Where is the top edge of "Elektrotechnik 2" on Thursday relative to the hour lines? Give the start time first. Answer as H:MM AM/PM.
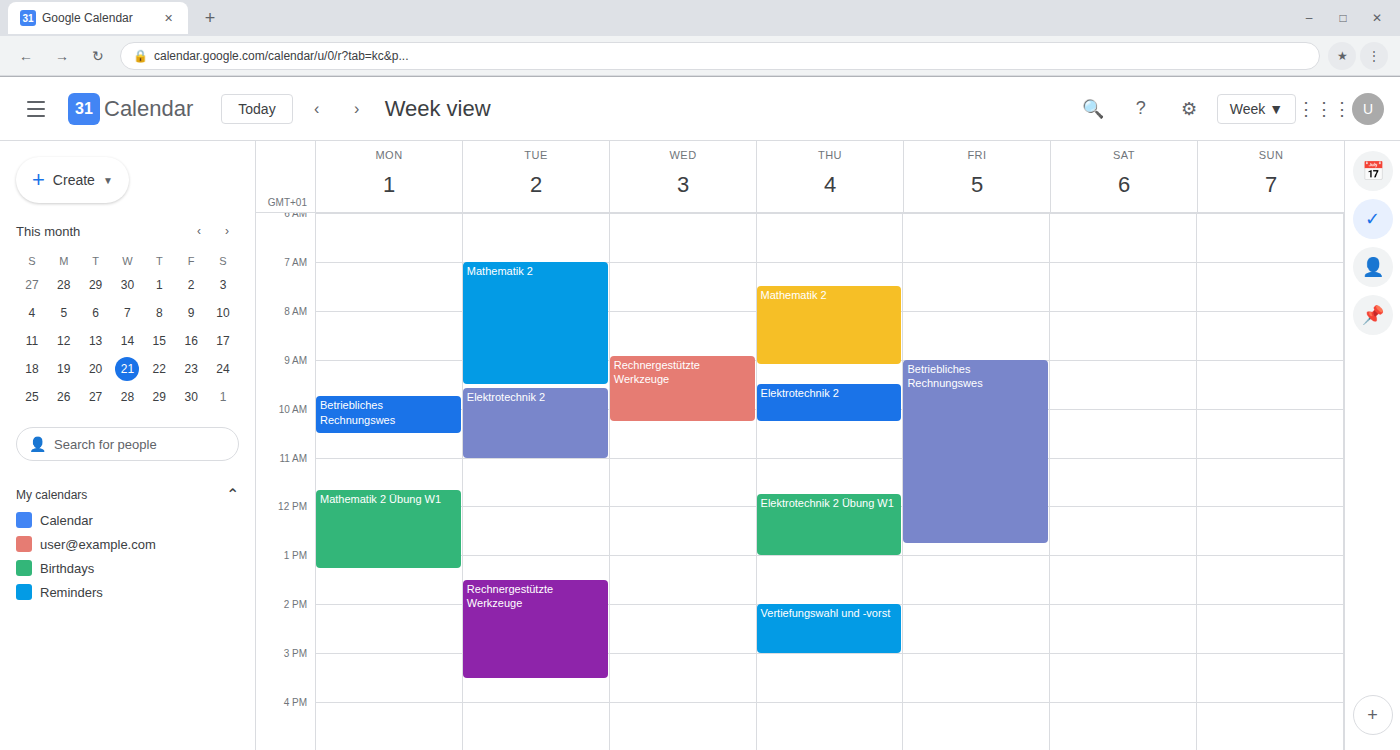
9:30 AM -- halfway between the 9 AM and 10 AM lines.